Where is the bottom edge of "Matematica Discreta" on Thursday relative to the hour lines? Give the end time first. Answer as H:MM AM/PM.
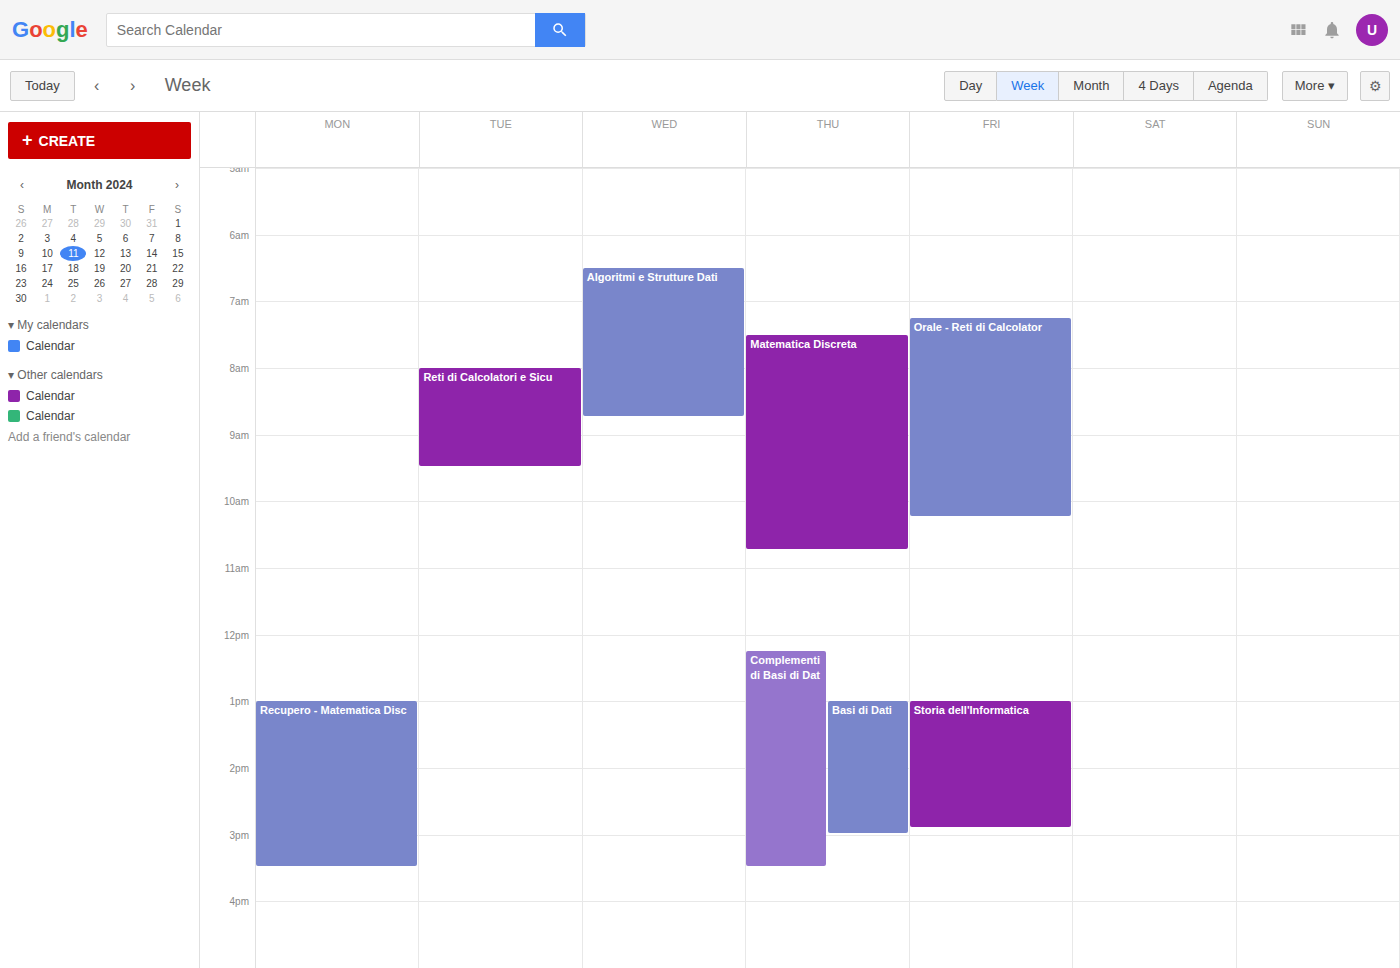
10:45 AM -- neither: three quarters of the way from the 10 AM line to the 11 AM line.